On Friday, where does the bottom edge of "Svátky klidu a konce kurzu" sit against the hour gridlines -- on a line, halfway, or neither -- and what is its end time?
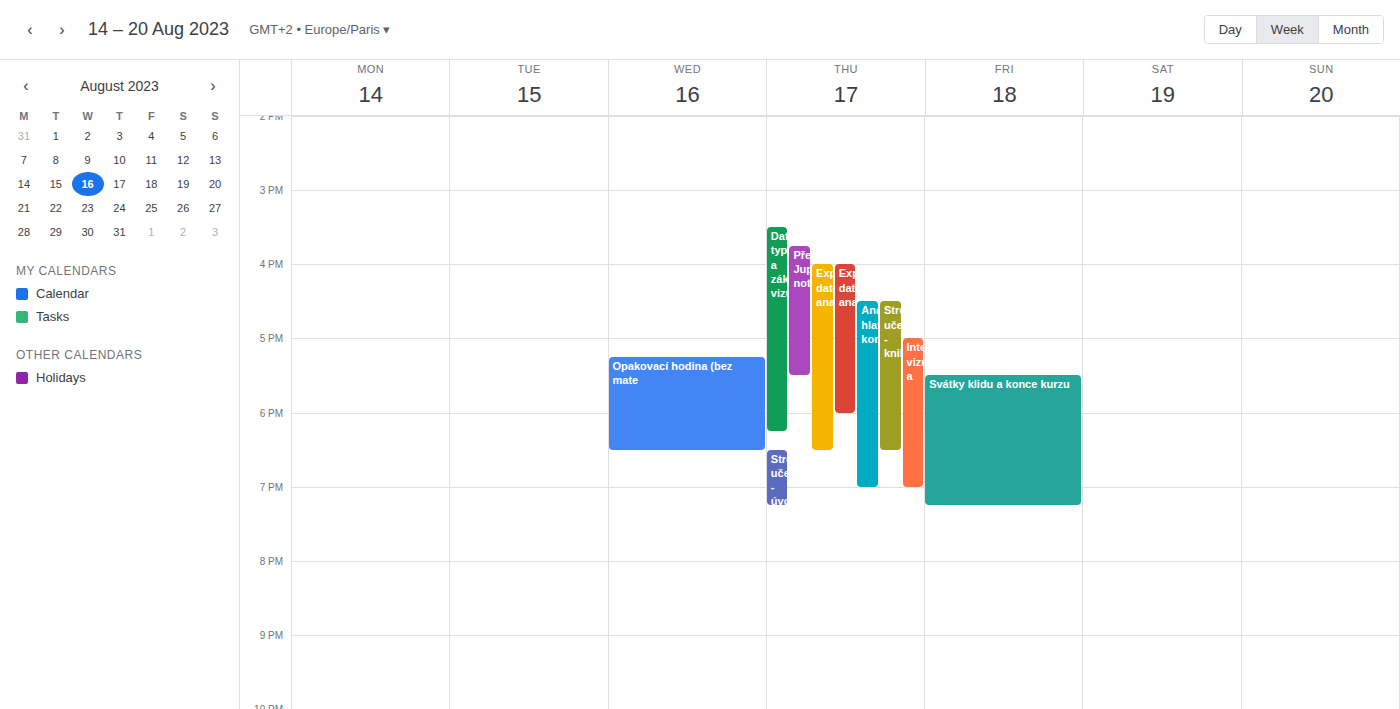
7:15 PM -- neither: a quarter of the way from the 7 PM line to the 8 PM line.